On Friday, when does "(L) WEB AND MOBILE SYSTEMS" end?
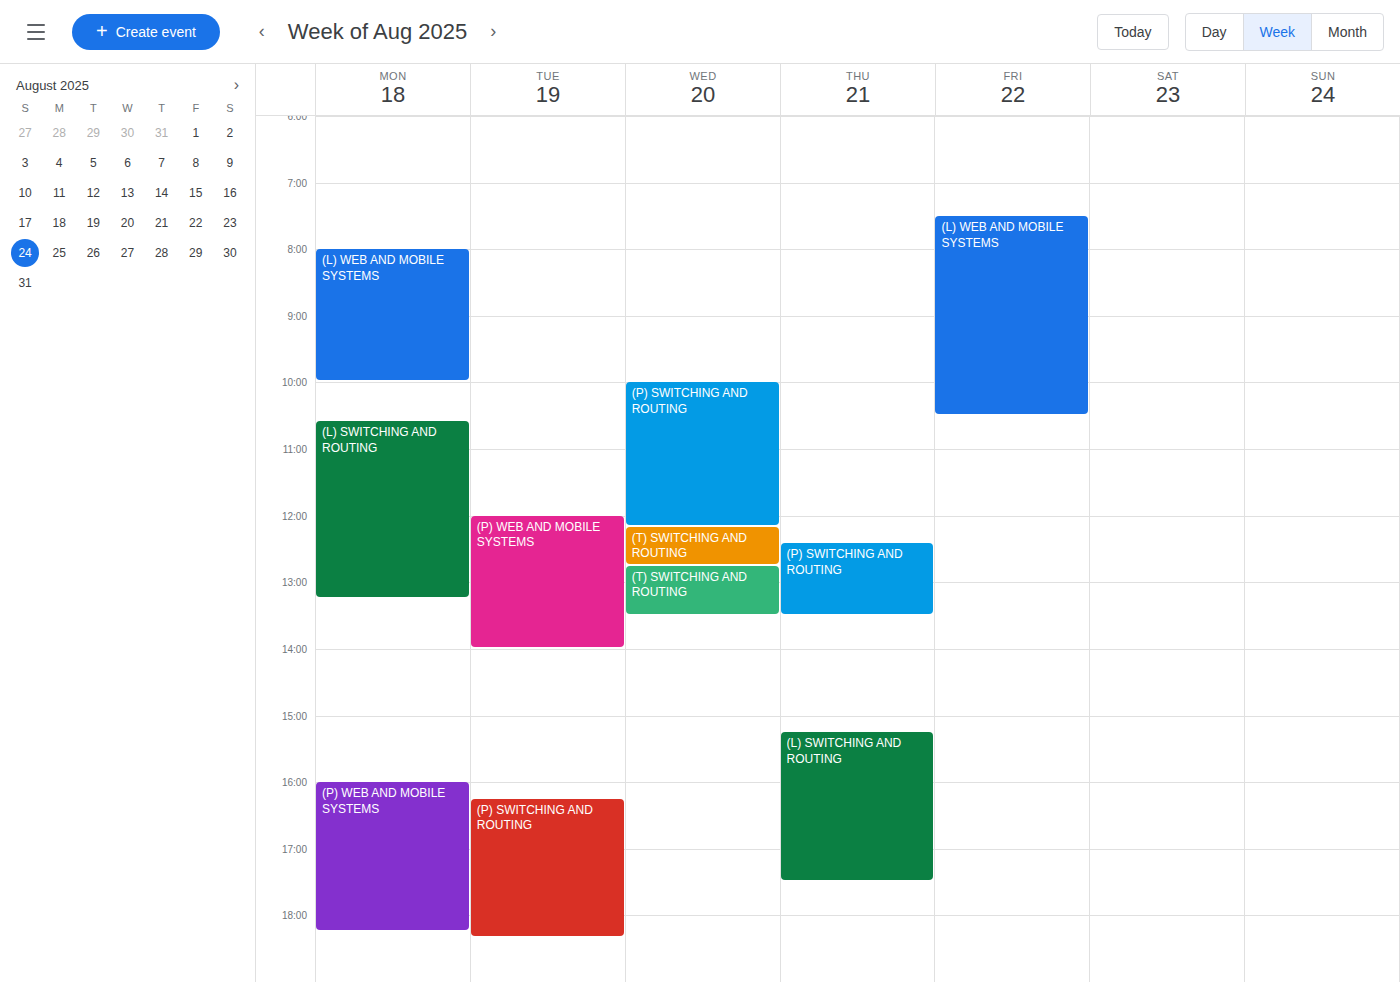
10:30 AM